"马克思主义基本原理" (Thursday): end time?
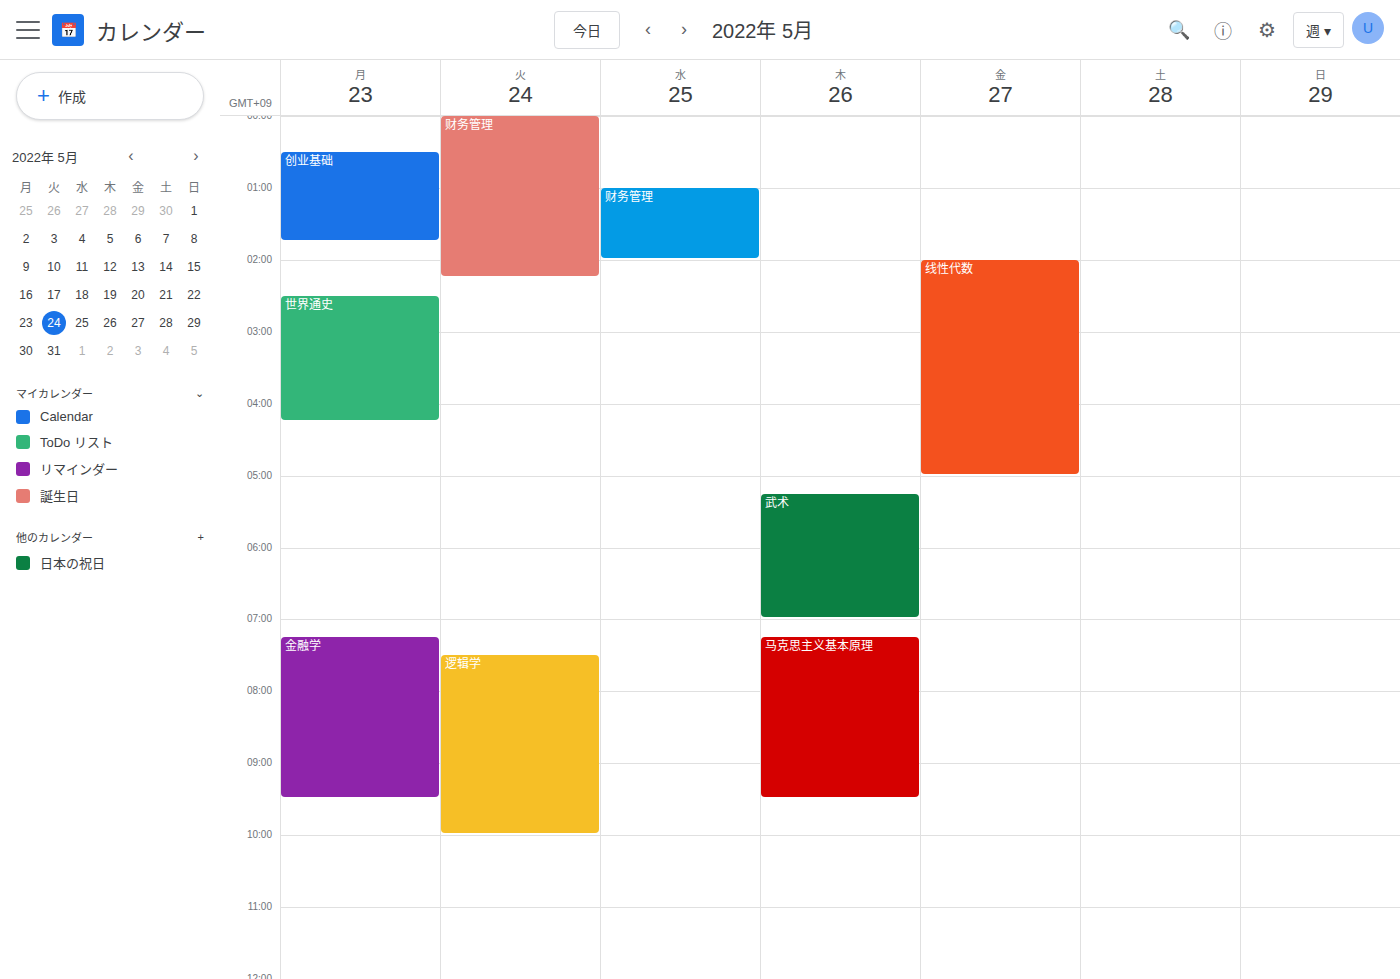
09:30